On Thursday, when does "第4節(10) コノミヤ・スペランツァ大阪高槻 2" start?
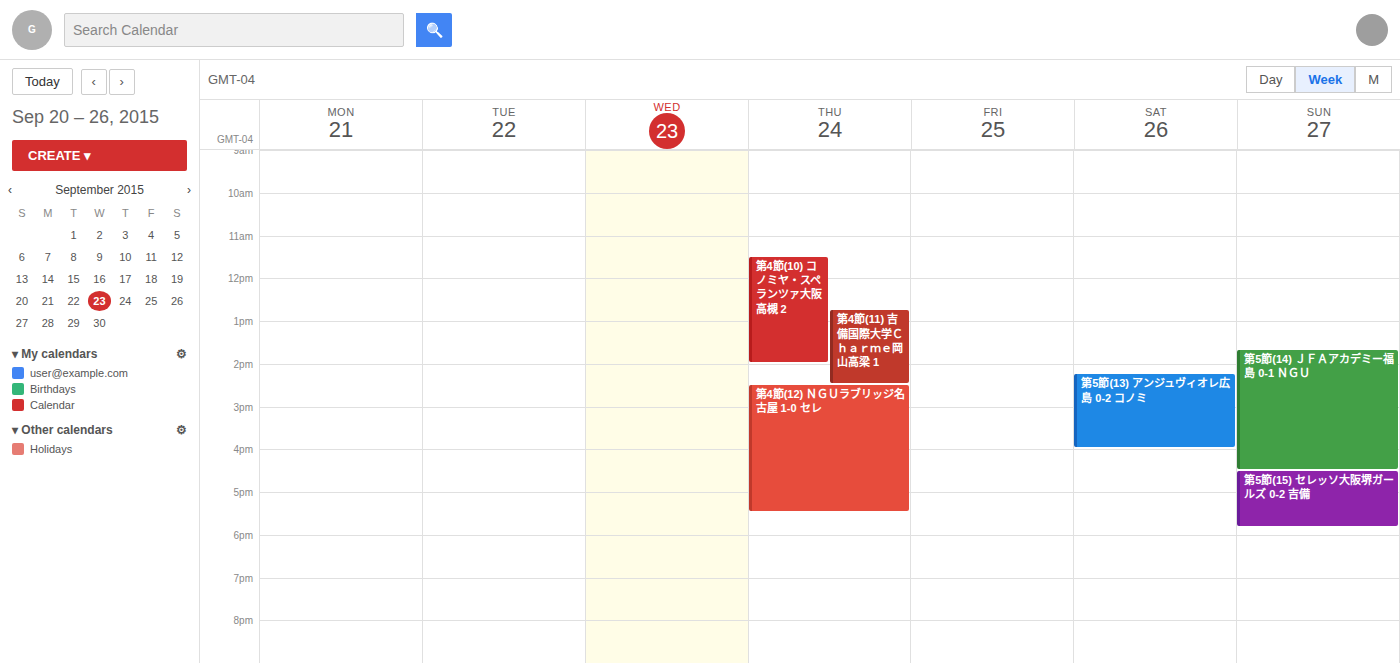
11:30 AM